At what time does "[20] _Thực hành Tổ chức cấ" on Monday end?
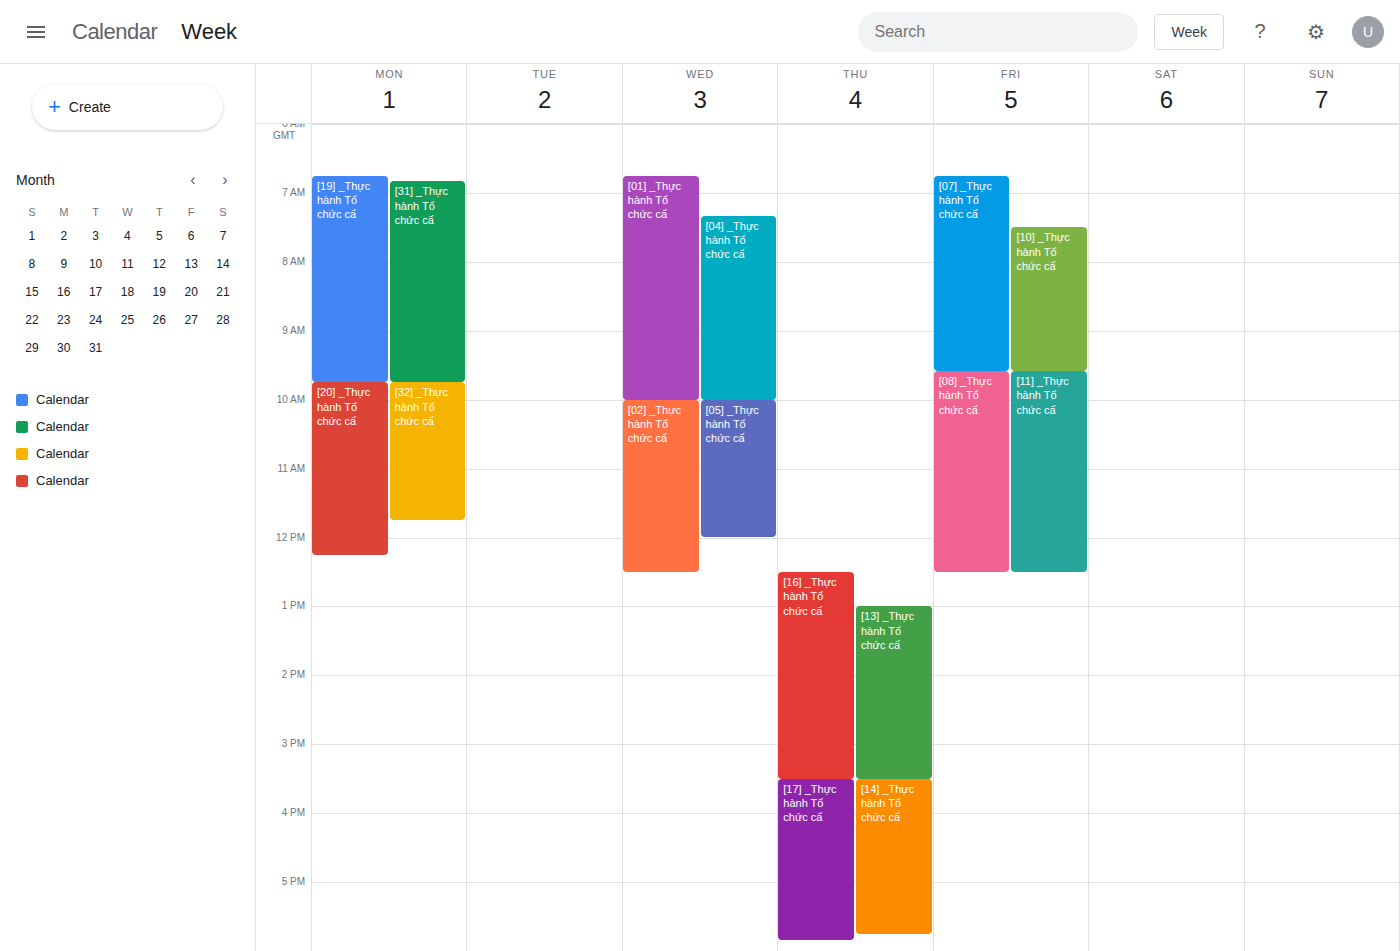
12:15 PM